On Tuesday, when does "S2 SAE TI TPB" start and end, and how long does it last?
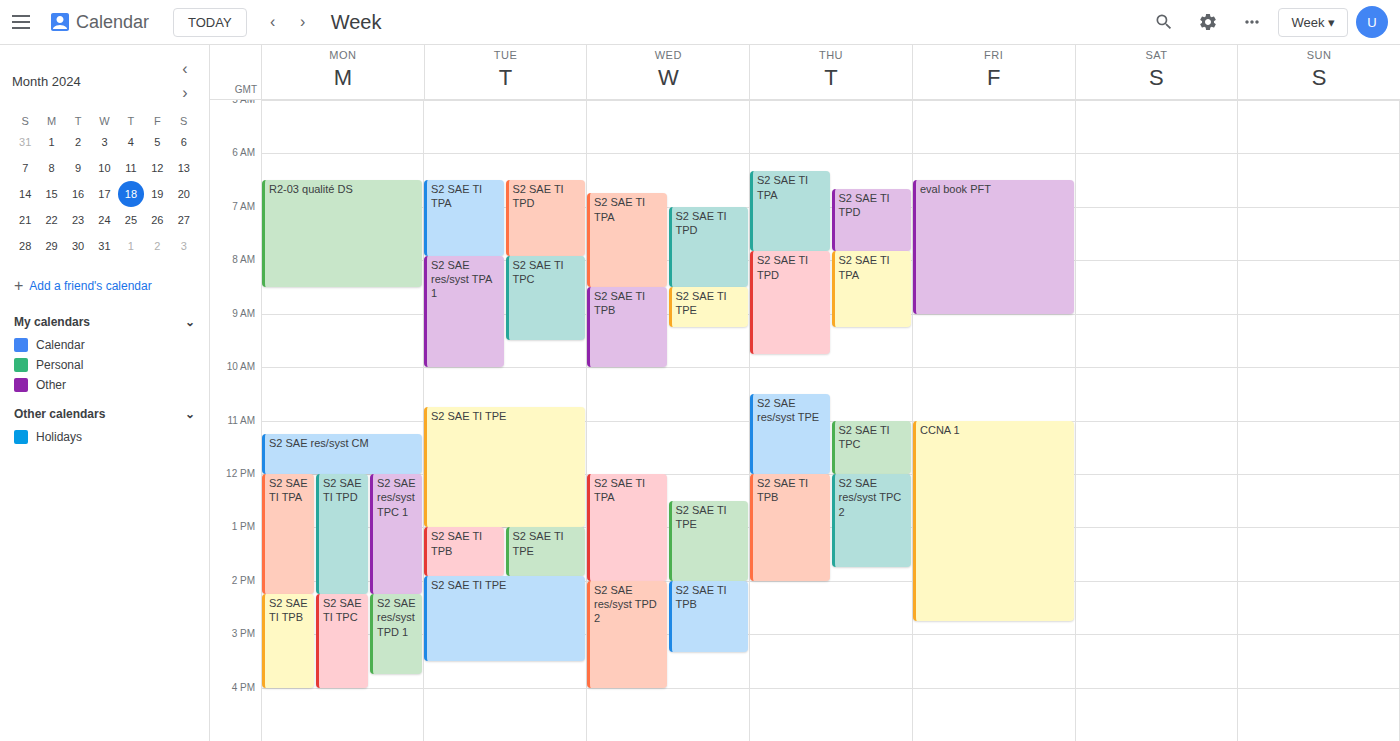
1:00 PM to 1:55 PM, 55 minutes